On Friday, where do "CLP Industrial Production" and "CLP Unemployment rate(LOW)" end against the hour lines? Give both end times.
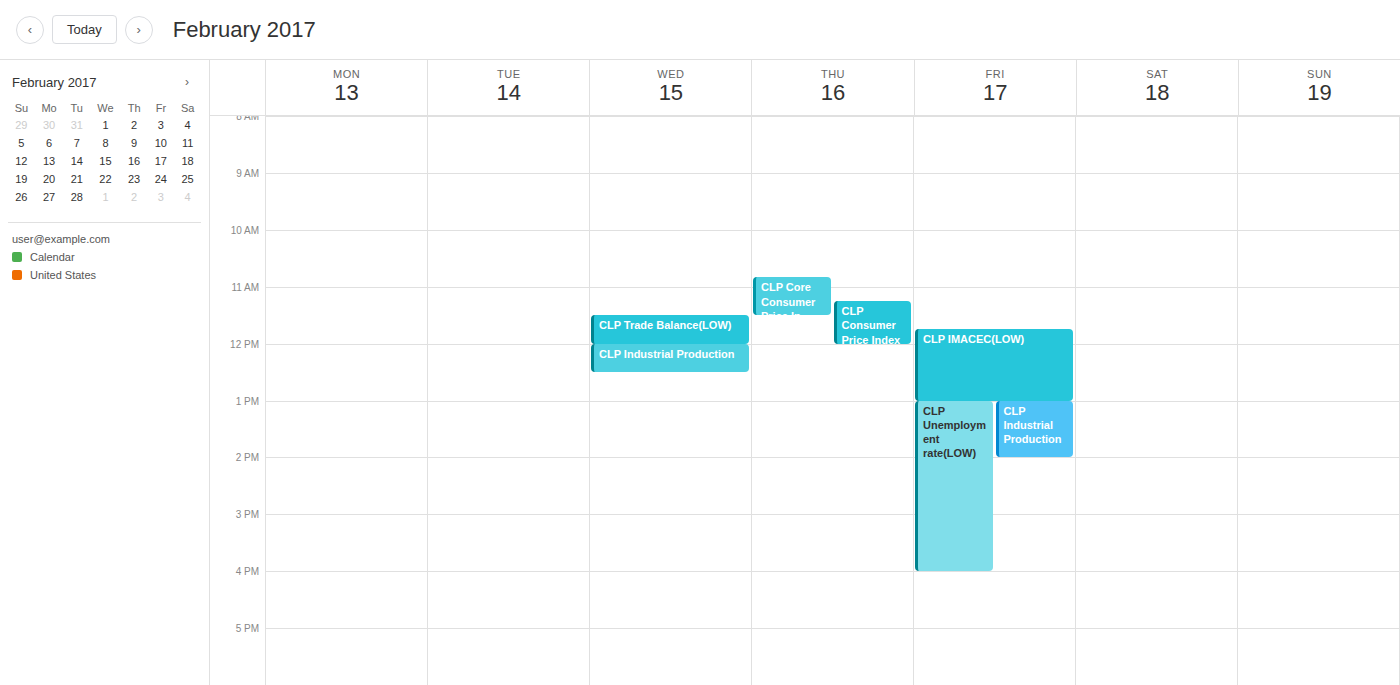
"CLP Industrial Production": 14:00, exactly on the 14:00 line. "CLP Unemployment rate(LOW)": 16:00, exactly on the 16:00 line.